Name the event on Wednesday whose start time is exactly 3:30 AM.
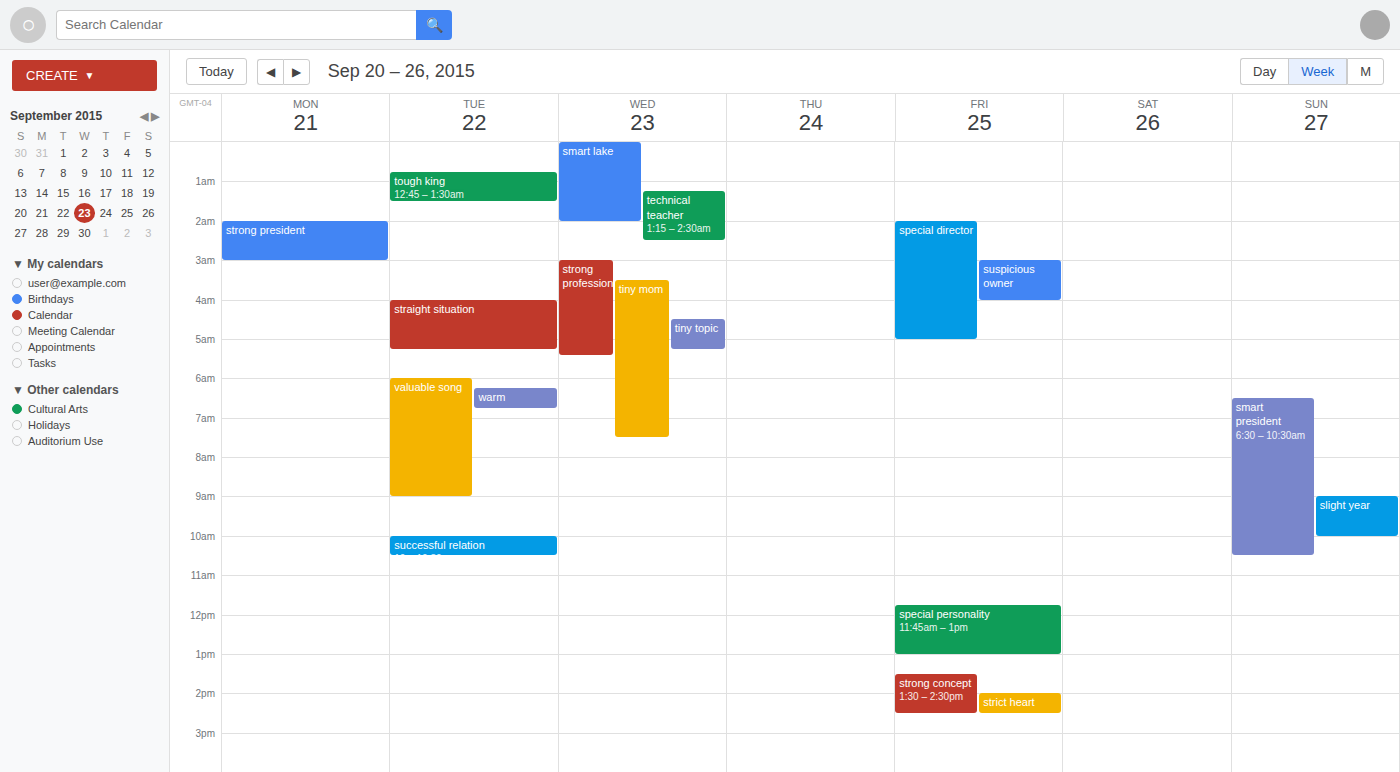
"tiny mom"